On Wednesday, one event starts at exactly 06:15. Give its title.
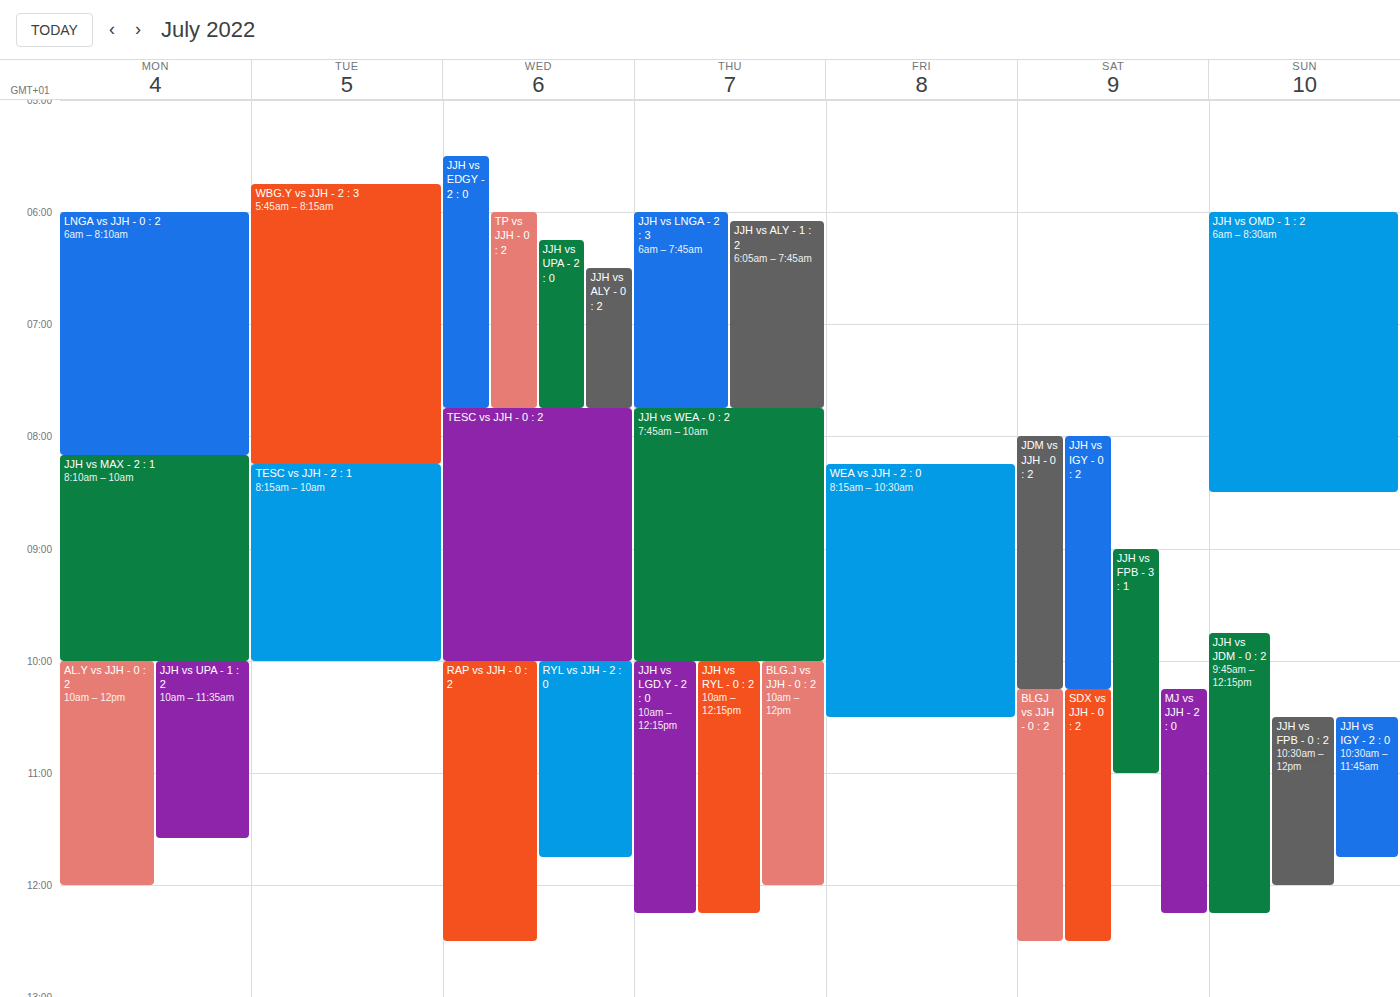
"JJH vs UPA - 2 : 0"